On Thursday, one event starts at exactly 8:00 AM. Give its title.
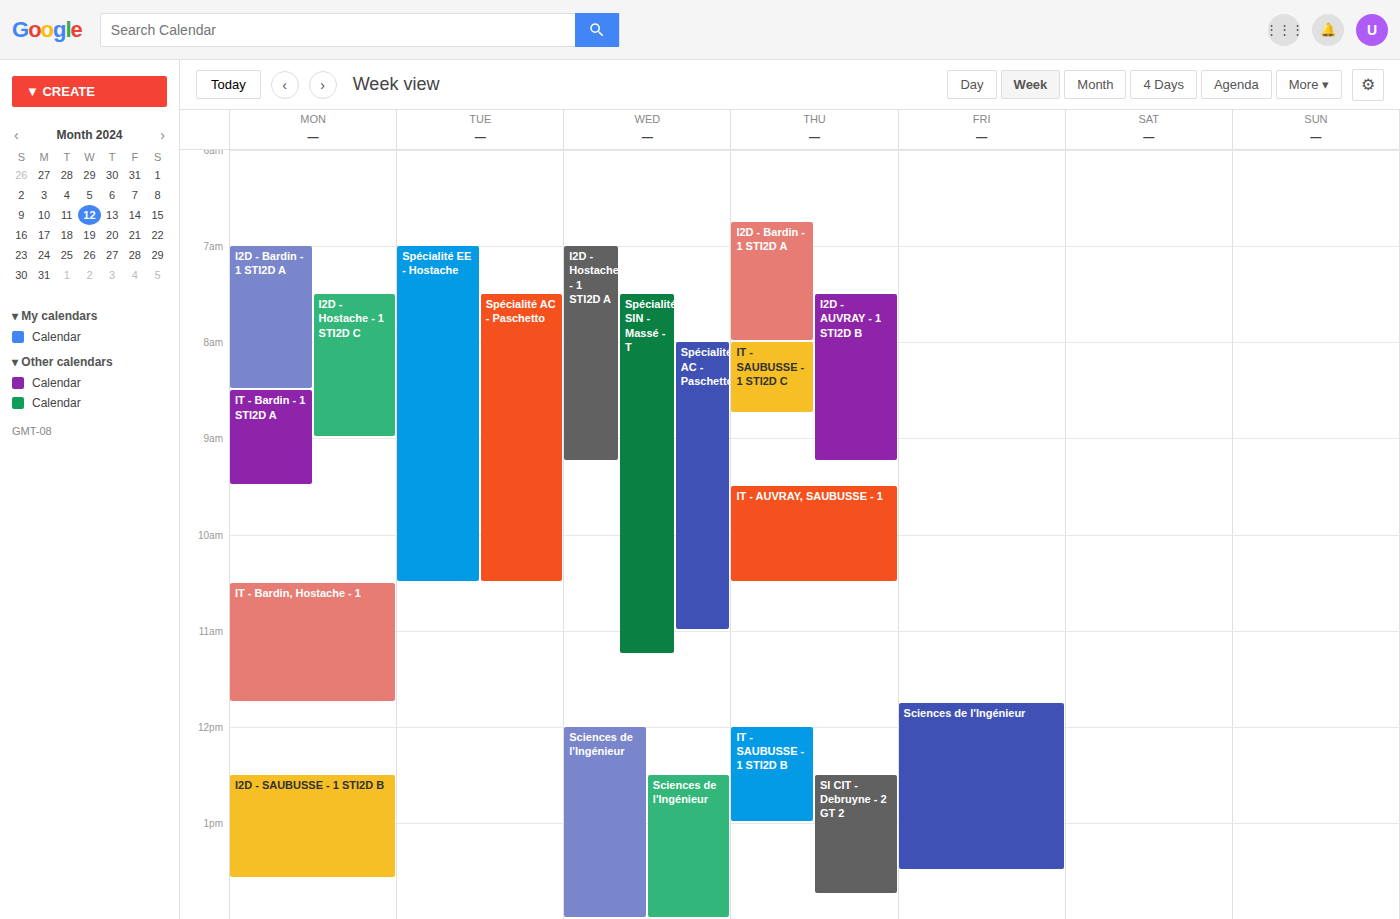
"IT - SAUBUSSE - 1 STI2D C"